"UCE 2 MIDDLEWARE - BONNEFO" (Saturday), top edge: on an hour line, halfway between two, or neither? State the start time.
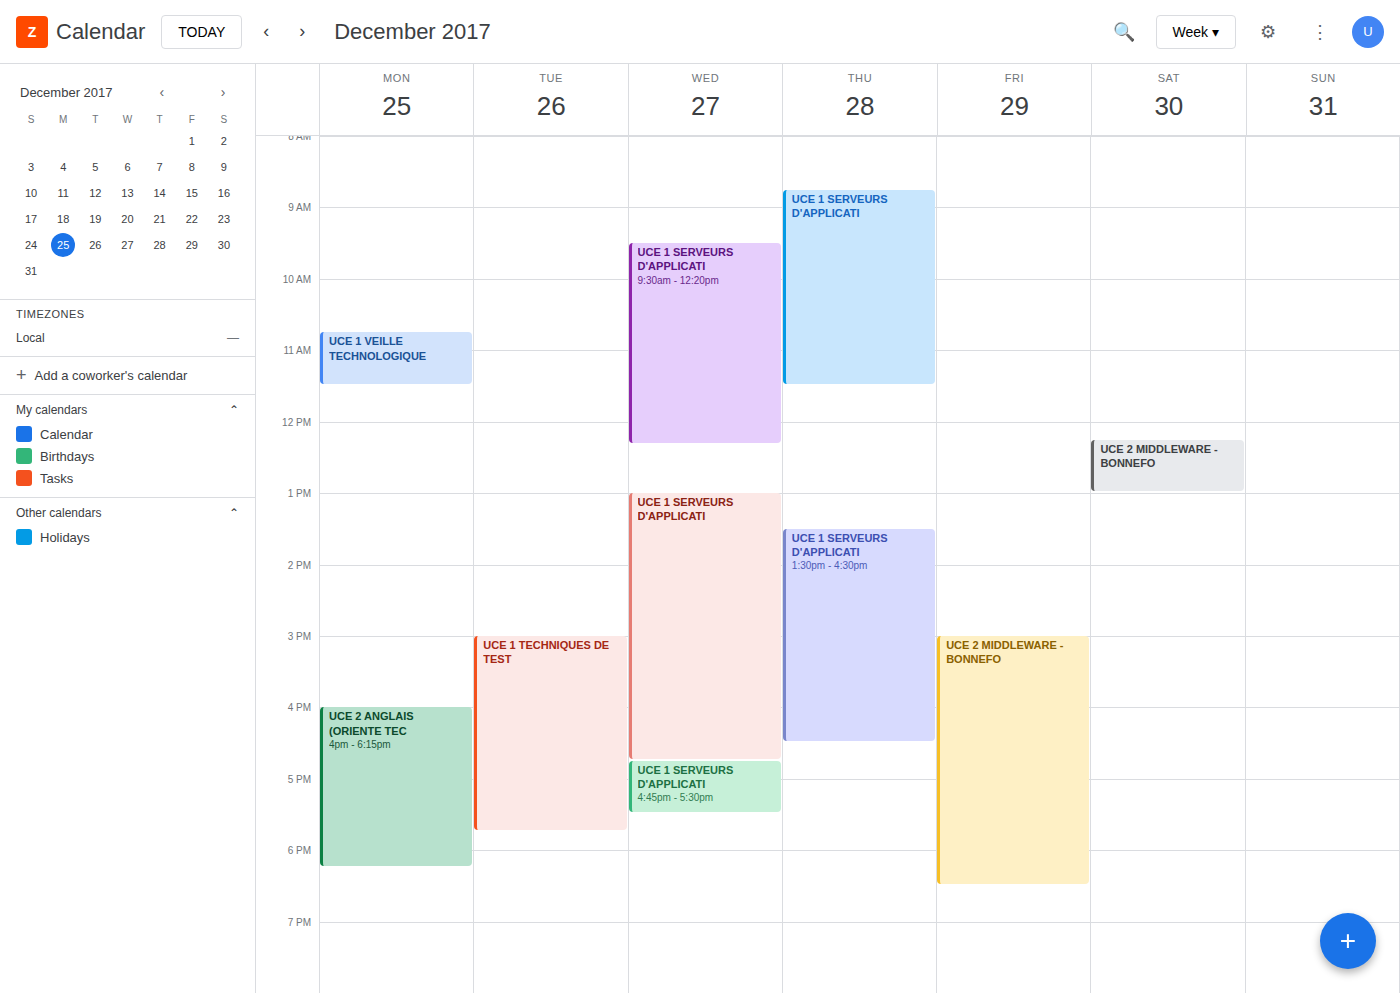
12:15 -- neither: a quarter of the way from the 12:00 line to the 13:00 line.